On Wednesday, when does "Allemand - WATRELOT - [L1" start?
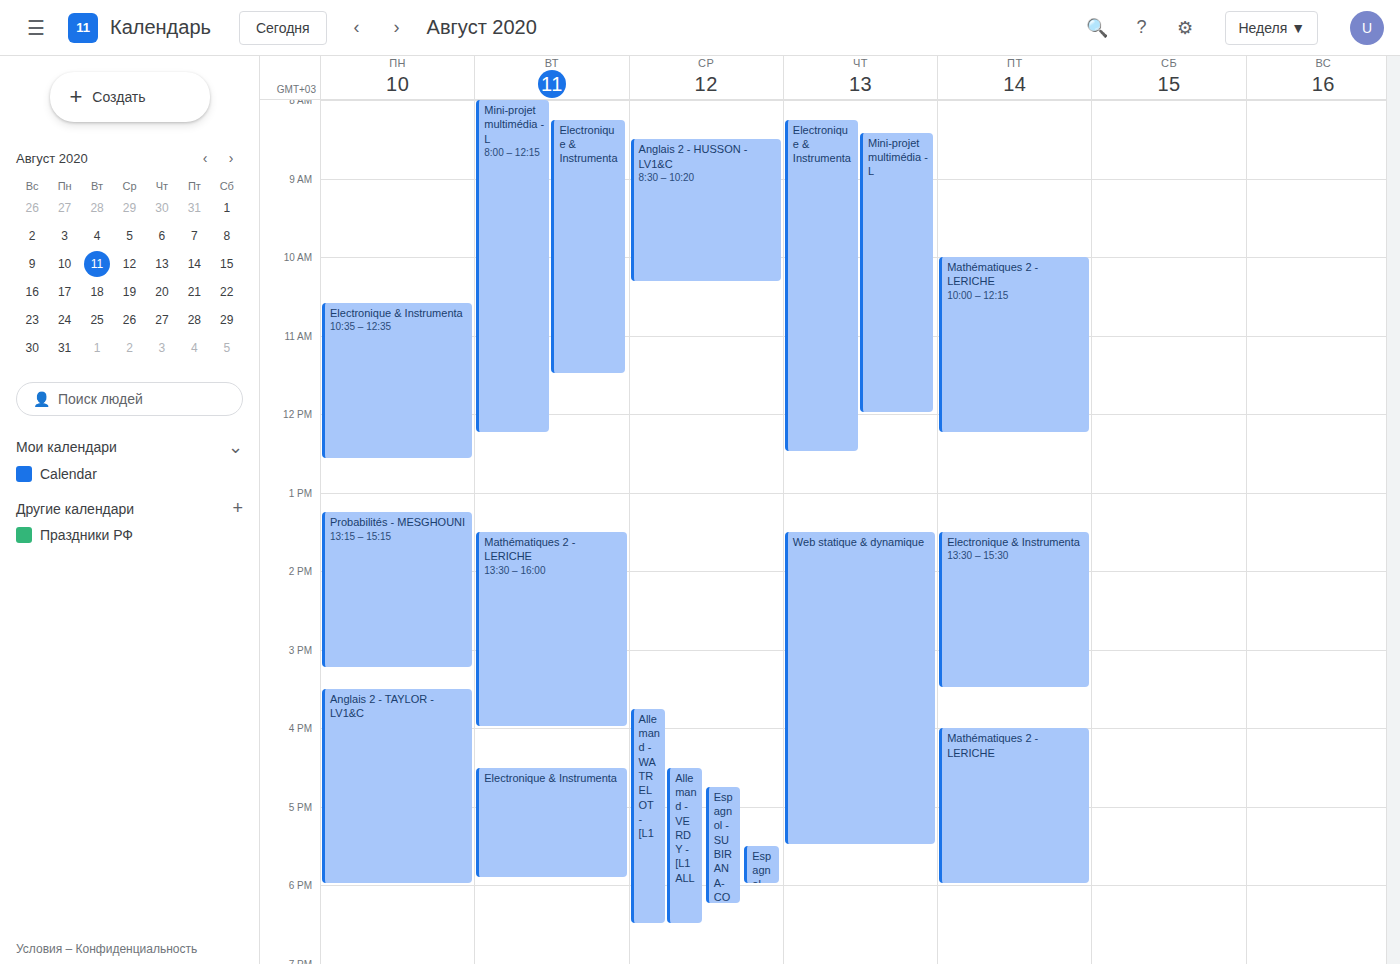
3:45 PM